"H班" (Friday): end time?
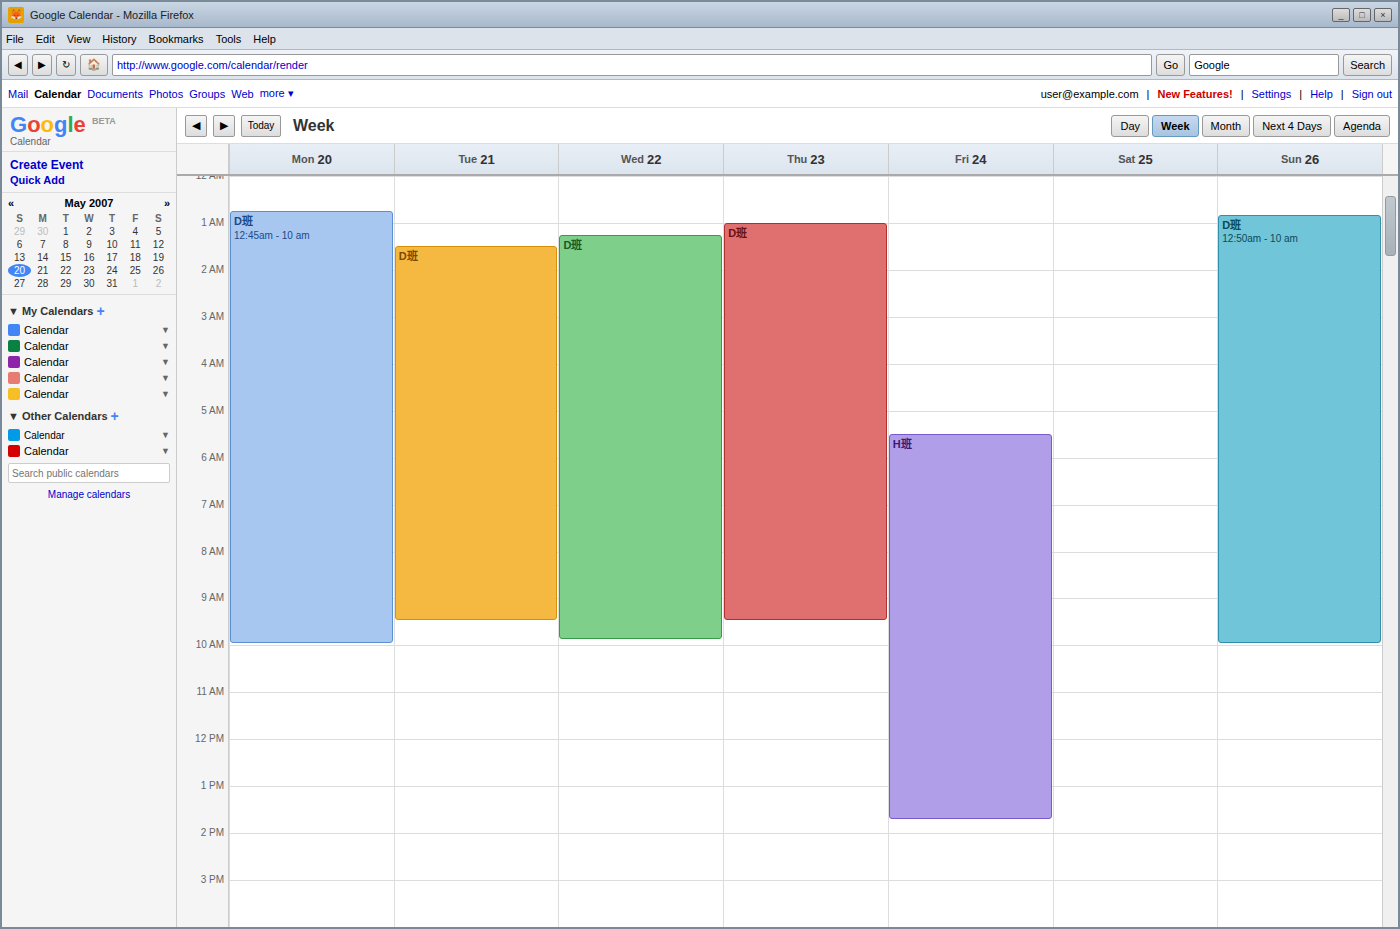
1:45 PM